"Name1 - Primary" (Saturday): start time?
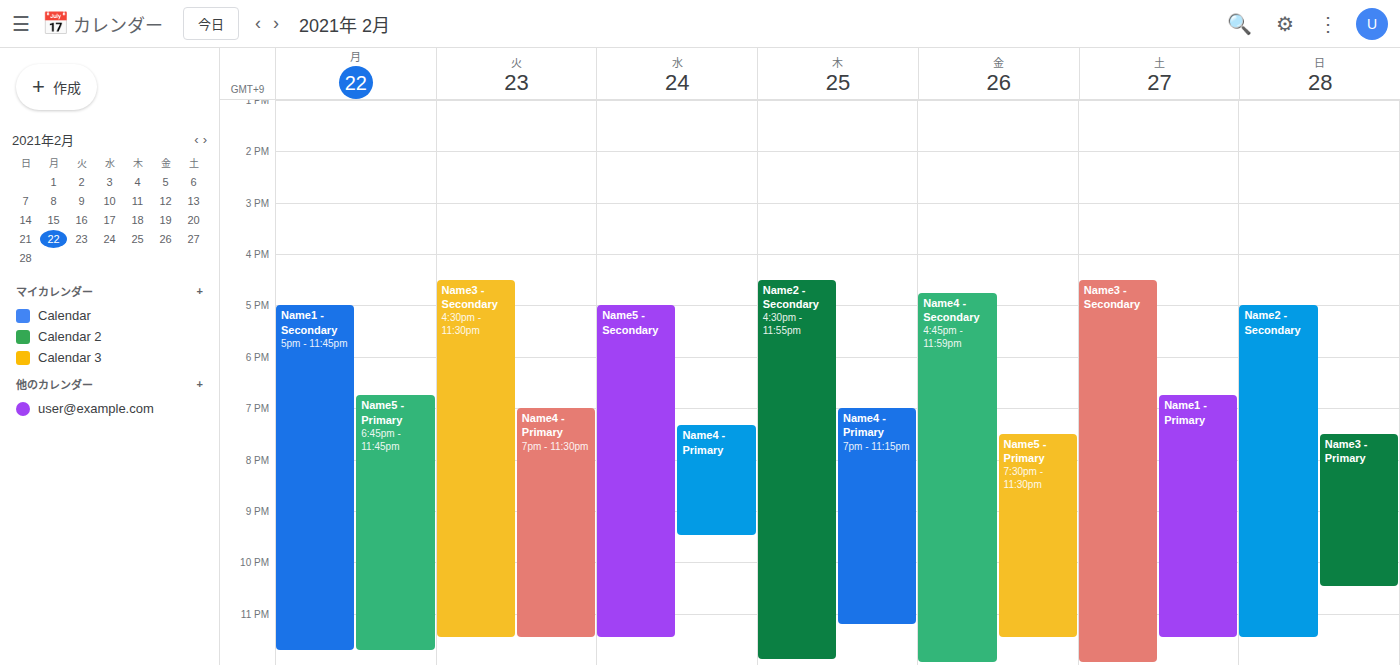
6:45 PM